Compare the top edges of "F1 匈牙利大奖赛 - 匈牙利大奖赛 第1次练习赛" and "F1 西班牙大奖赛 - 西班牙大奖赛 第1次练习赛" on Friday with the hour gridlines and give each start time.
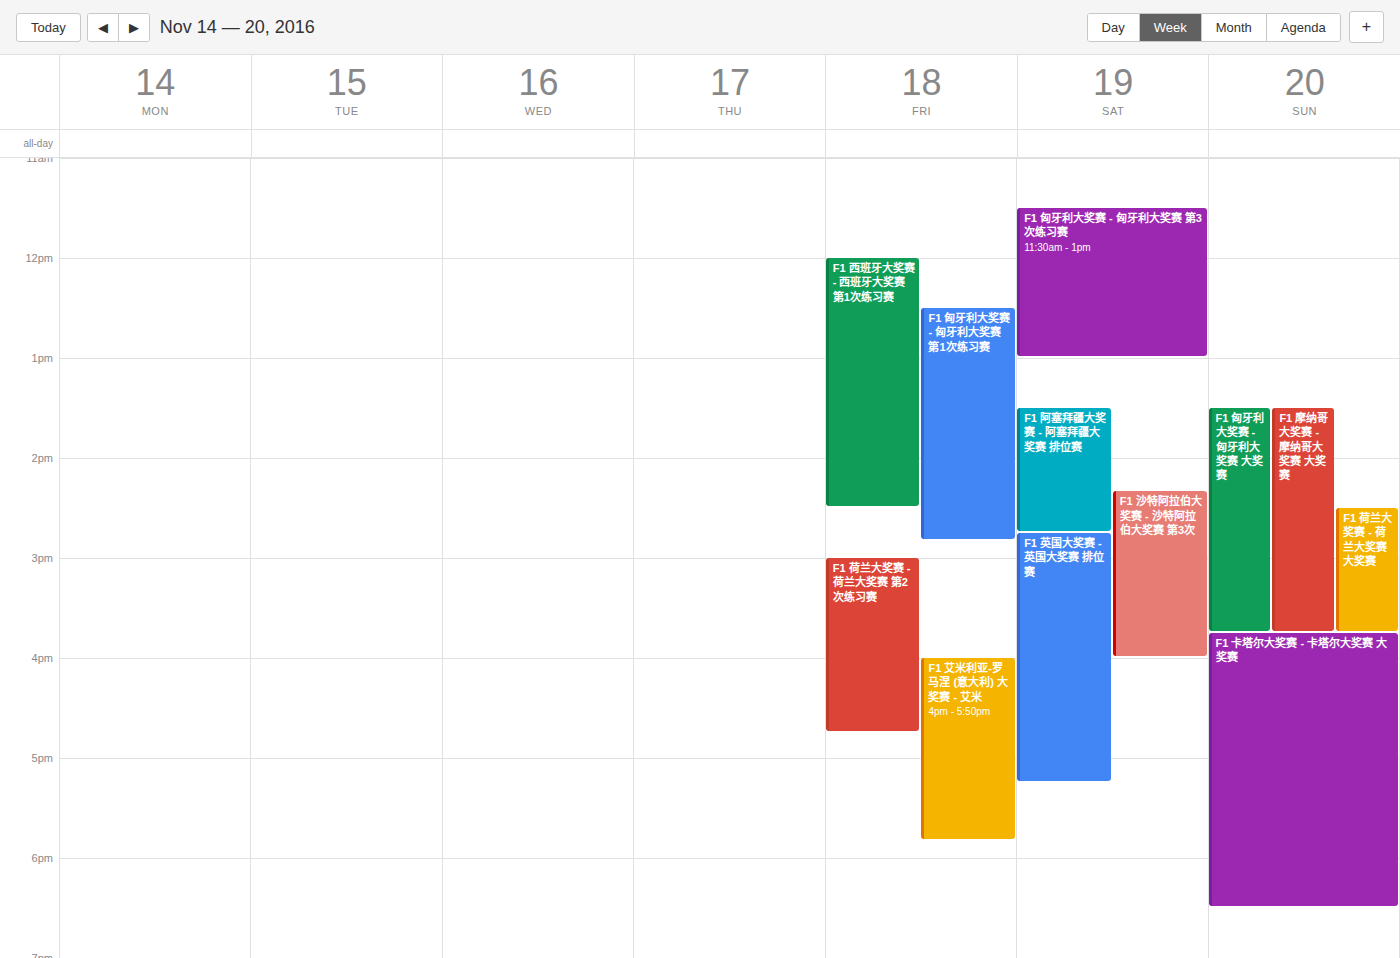
"F1 匈牙利大奖赛 - 匈牙利大奖赛 第1次练习赛": 12:30 PM, halfway between the 12 PM and 1 PM lines. "F1 西班牙大奖赛 - 西班牙大奖赛 第1次练习赛": 12:00 PM, exactly on the 12 PM line.